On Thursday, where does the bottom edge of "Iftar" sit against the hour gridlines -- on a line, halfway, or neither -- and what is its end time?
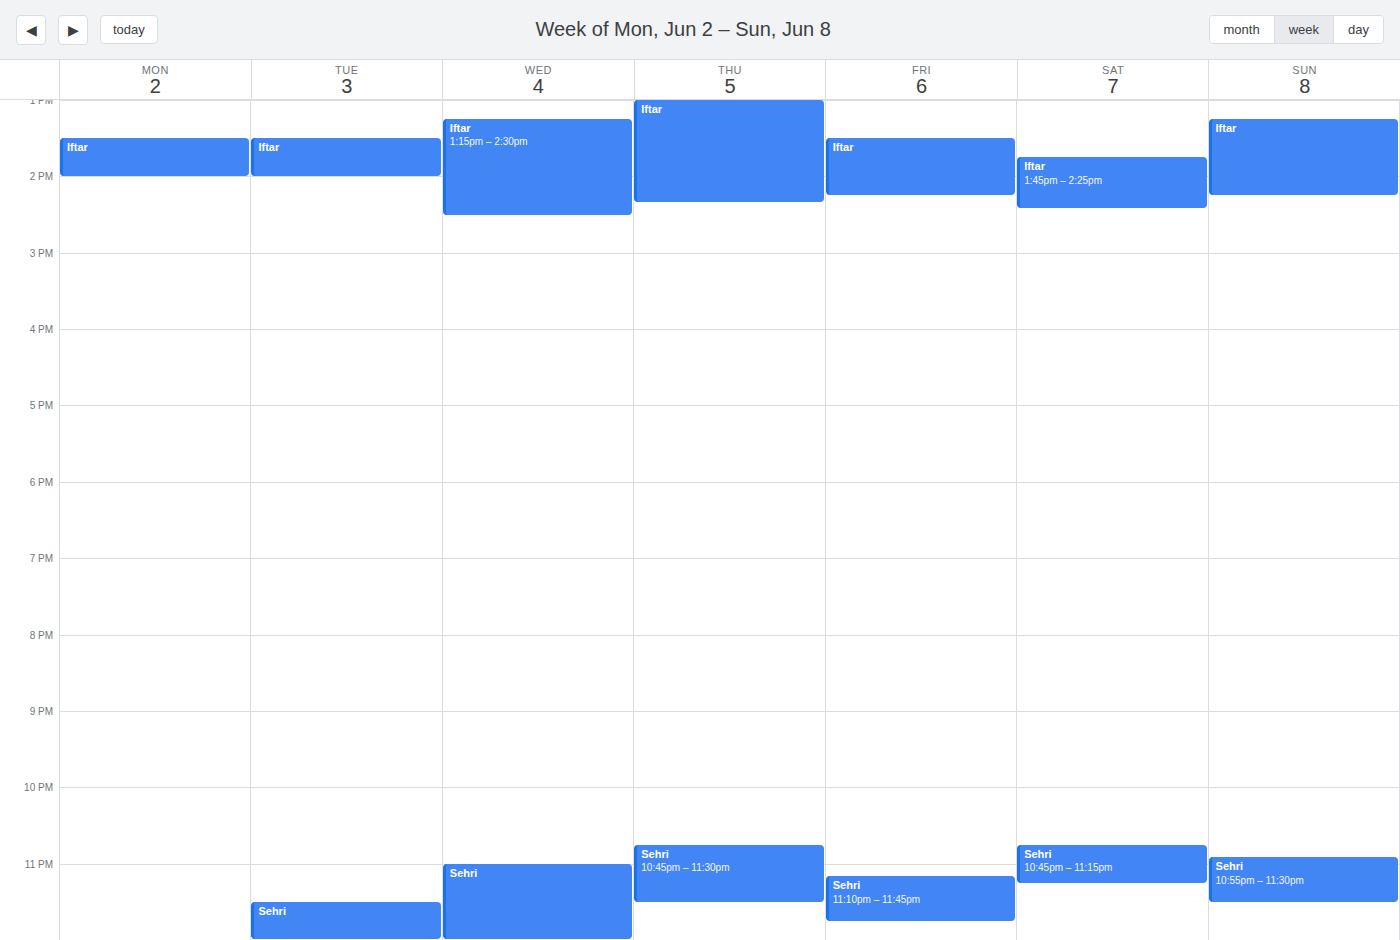
2:20 PM -- neither: 20 minutes below the 2 PM line and 40 minutes above the 3 PM line.